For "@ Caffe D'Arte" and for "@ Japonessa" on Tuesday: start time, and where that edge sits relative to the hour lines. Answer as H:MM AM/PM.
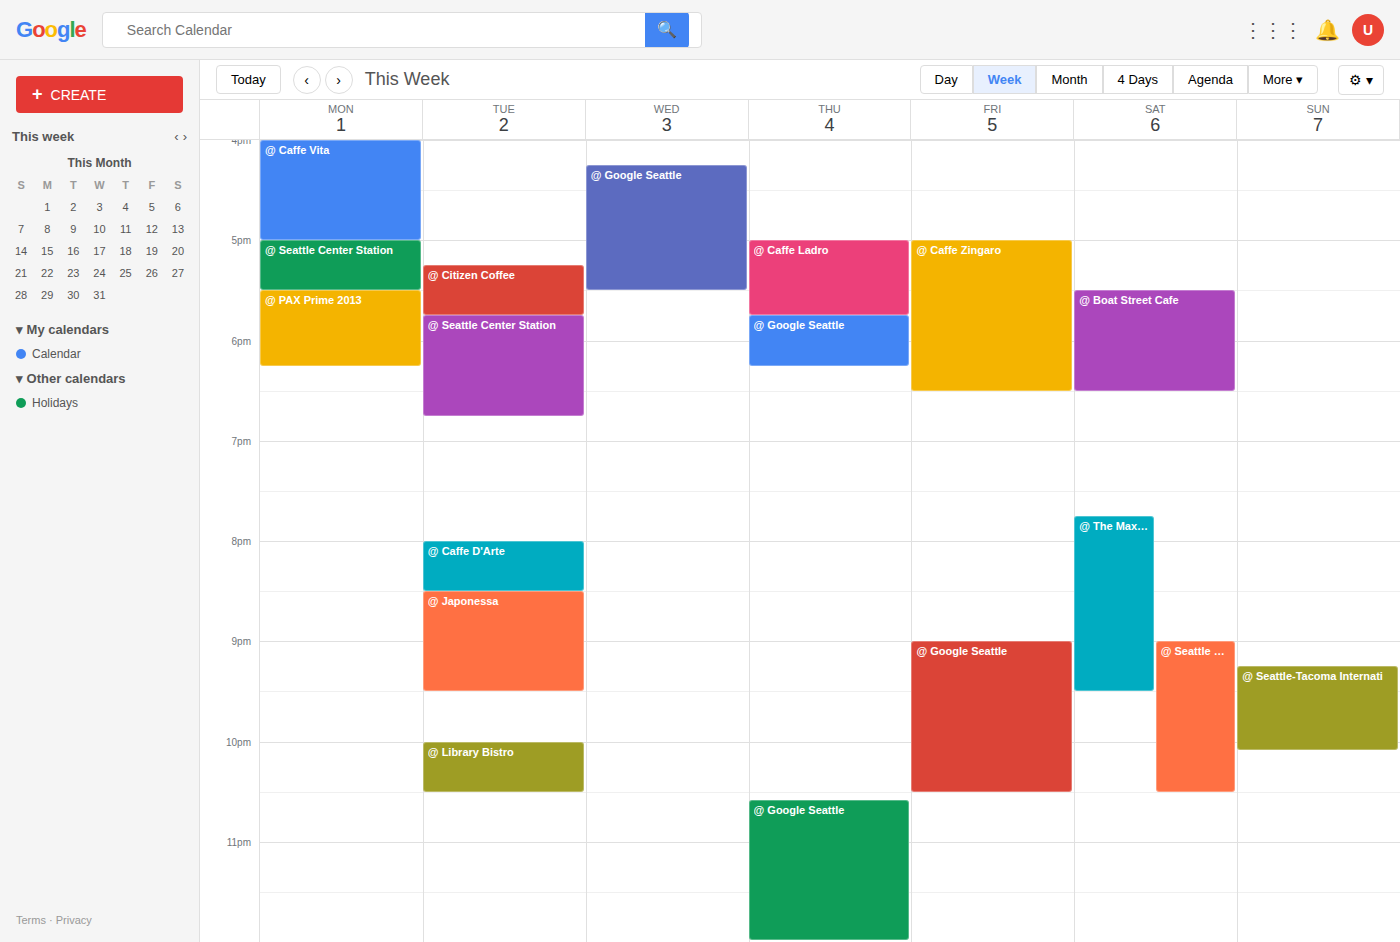
"@ Caffe D'Arte": 8:00 PM, exactly on the 8 PM line. "@ Japonessa": 8:30 PM, halfway between the 8 PM and 9 PM lines.